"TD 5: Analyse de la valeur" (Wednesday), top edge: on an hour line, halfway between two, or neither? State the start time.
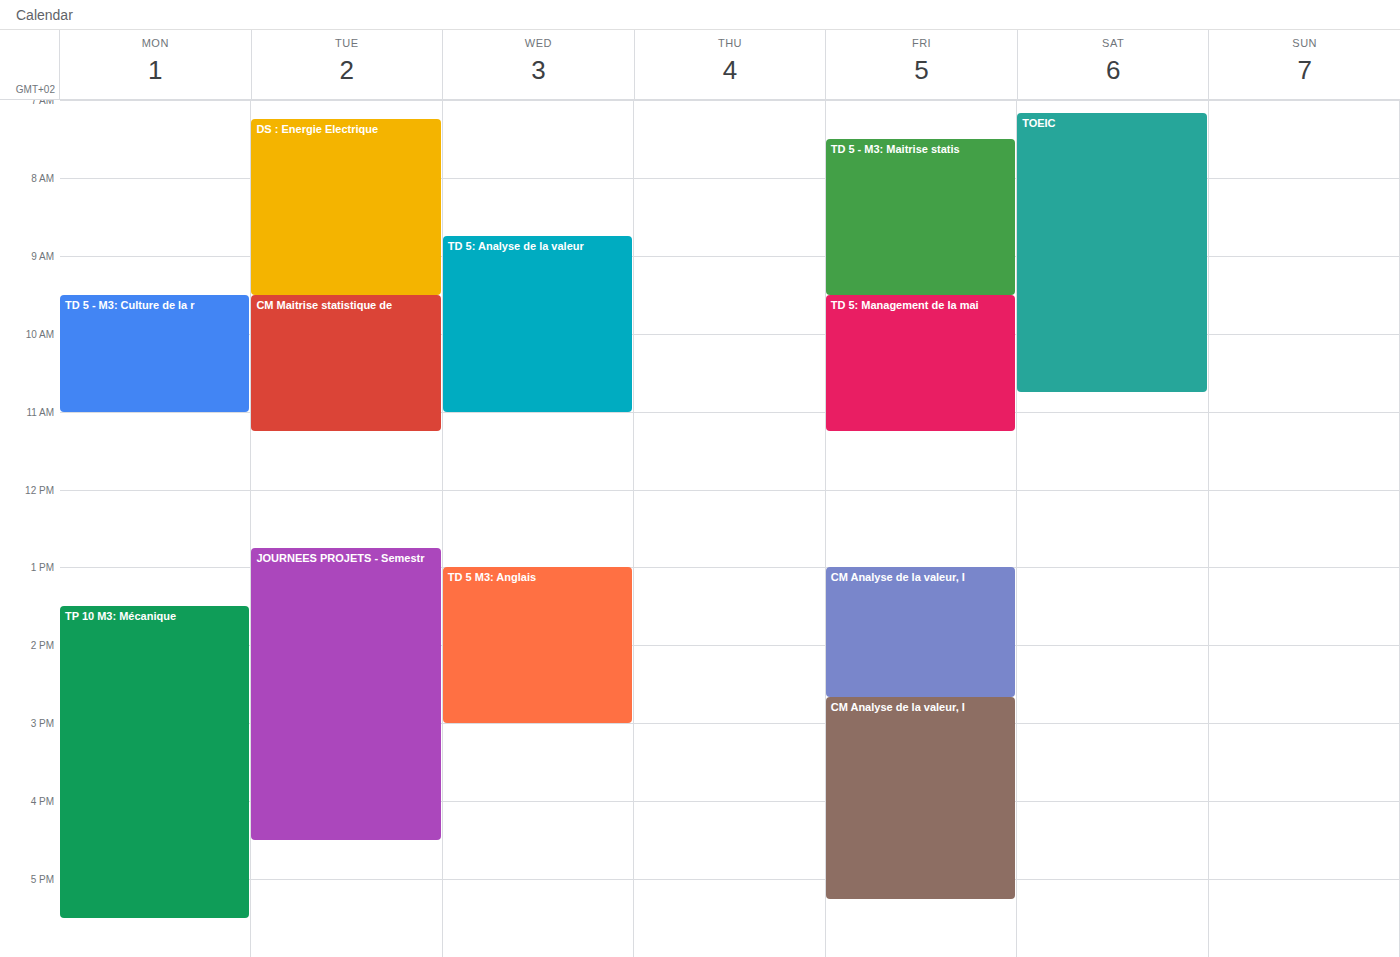
8:45 AM -- neither: three quarters of the way from the 8 AM line to the 9 AM line.